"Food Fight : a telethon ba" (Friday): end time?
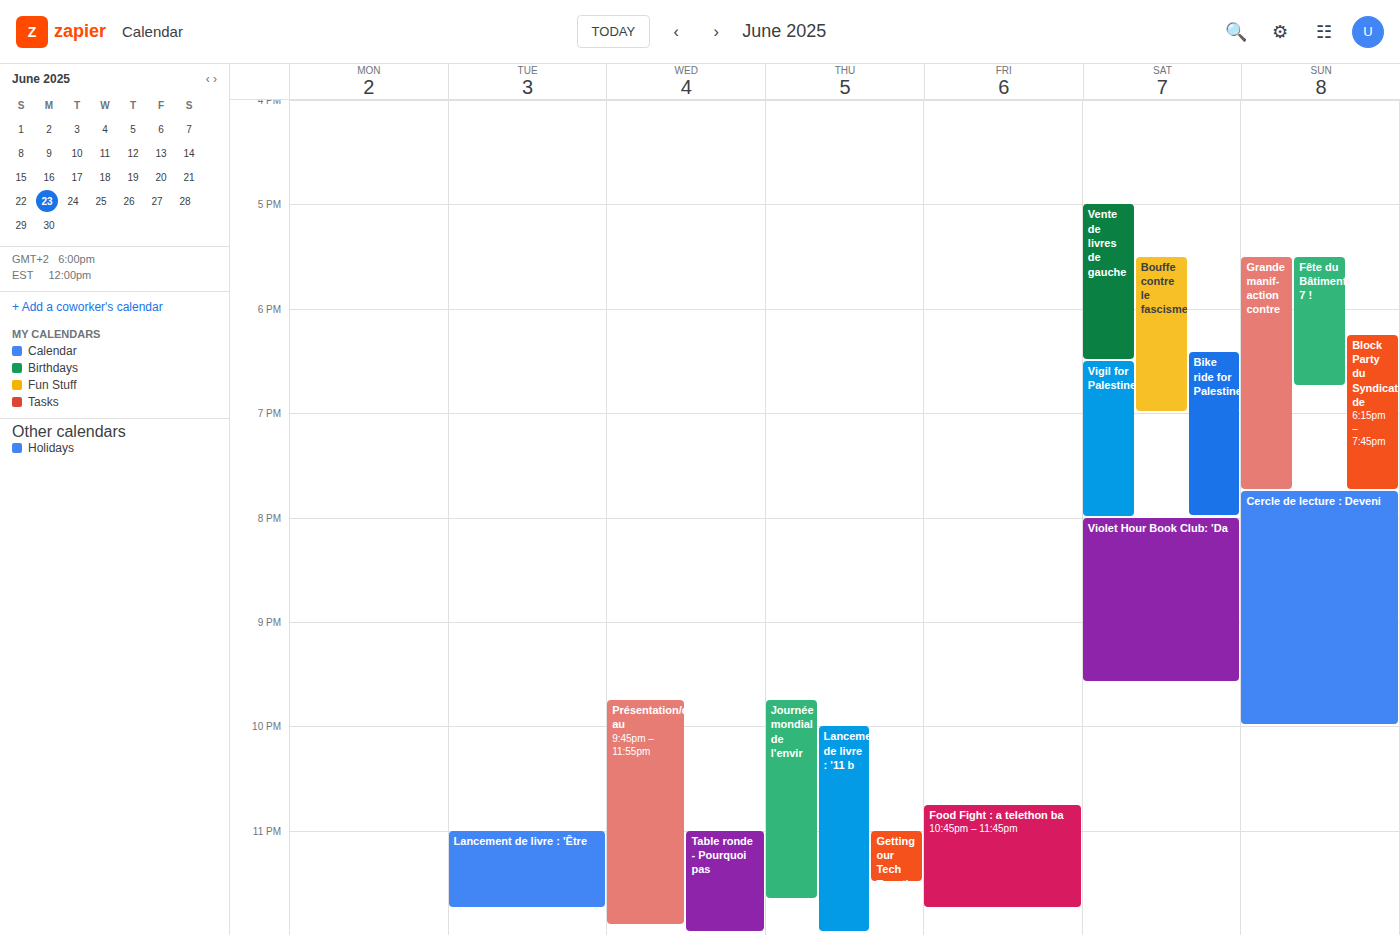
11:45 PM